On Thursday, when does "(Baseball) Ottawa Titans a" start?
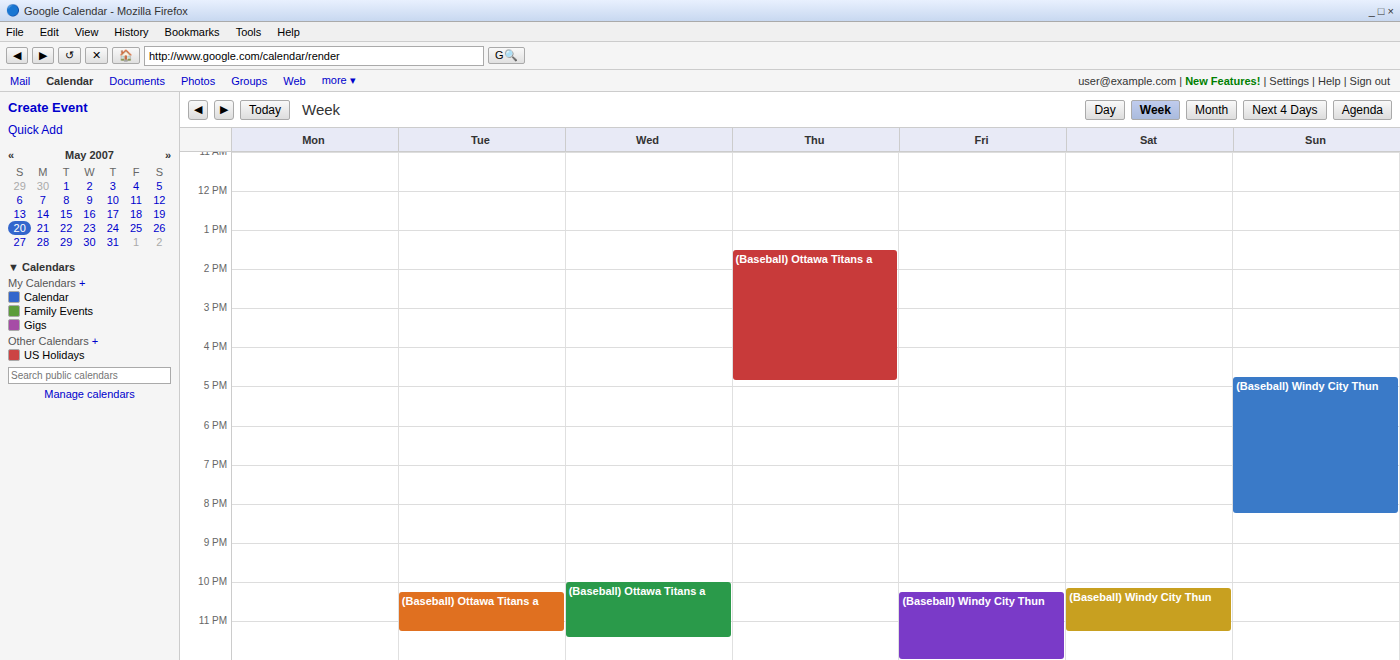
13:30